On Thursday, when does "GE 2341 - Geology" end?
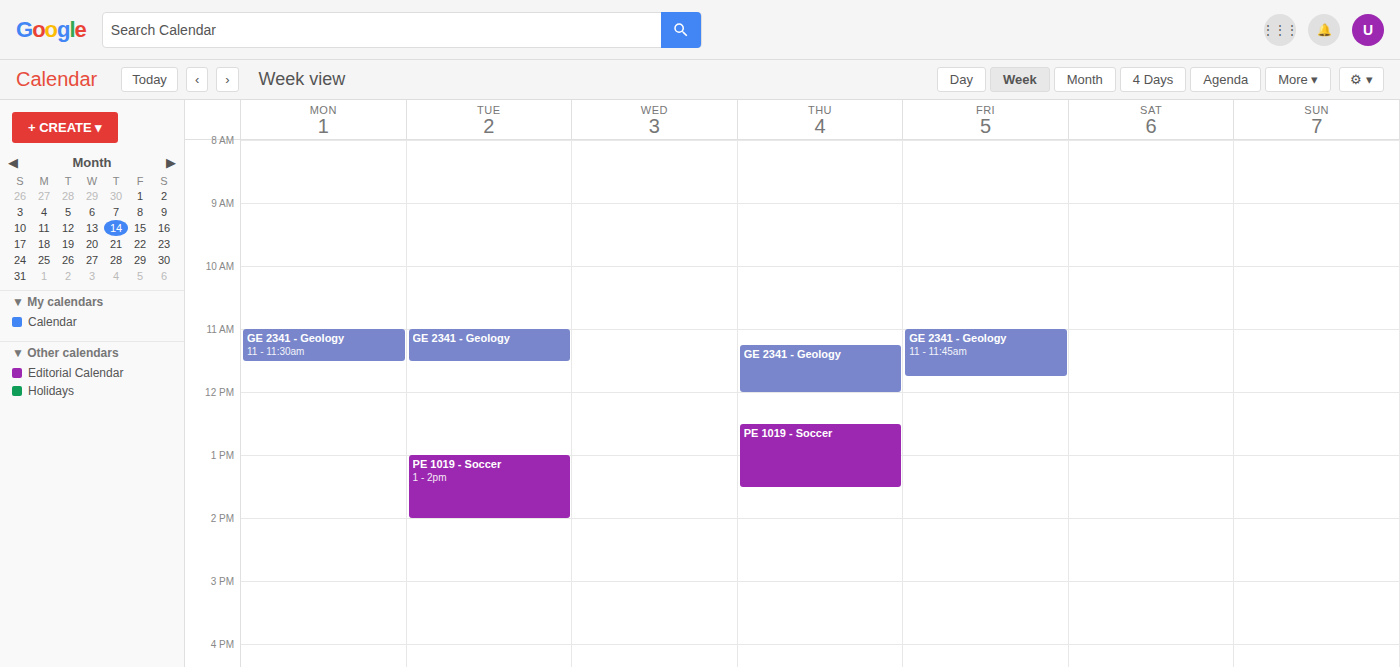
12:00 PM